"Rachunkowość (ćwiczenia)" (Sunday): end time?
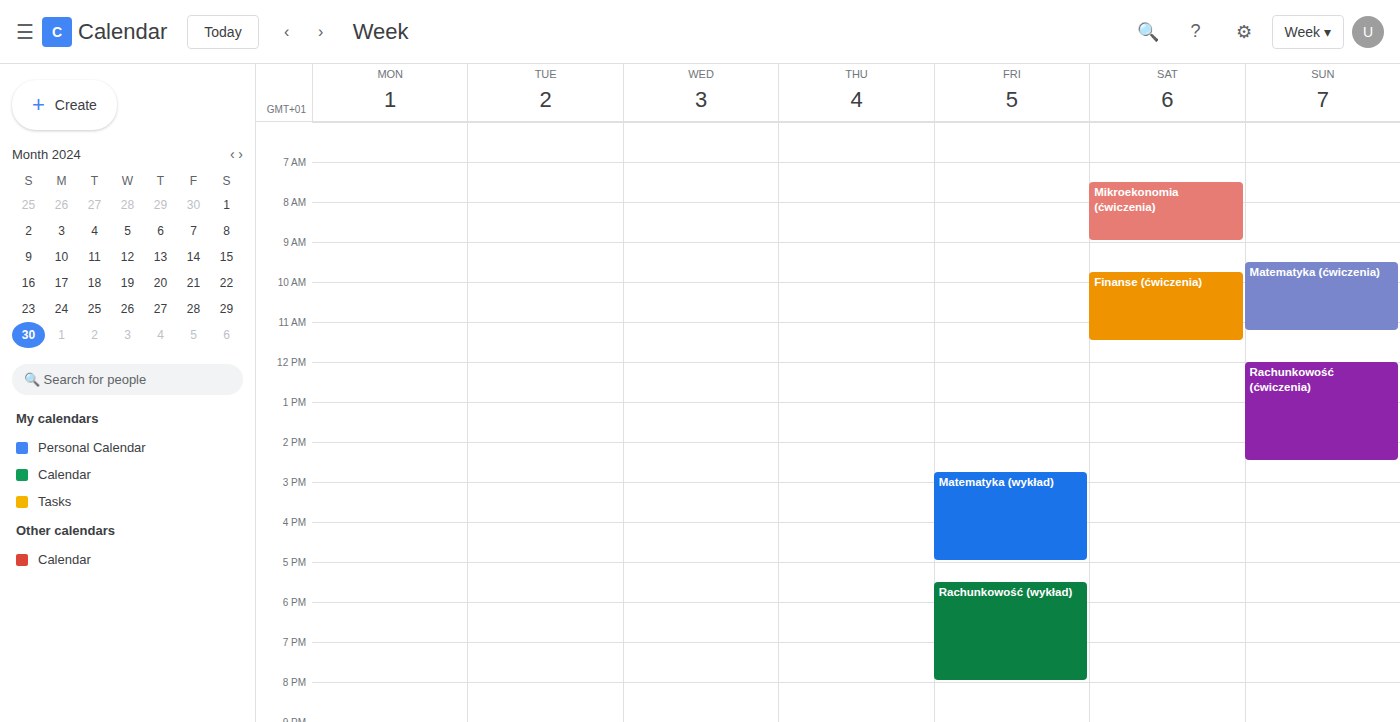
2:30 PM